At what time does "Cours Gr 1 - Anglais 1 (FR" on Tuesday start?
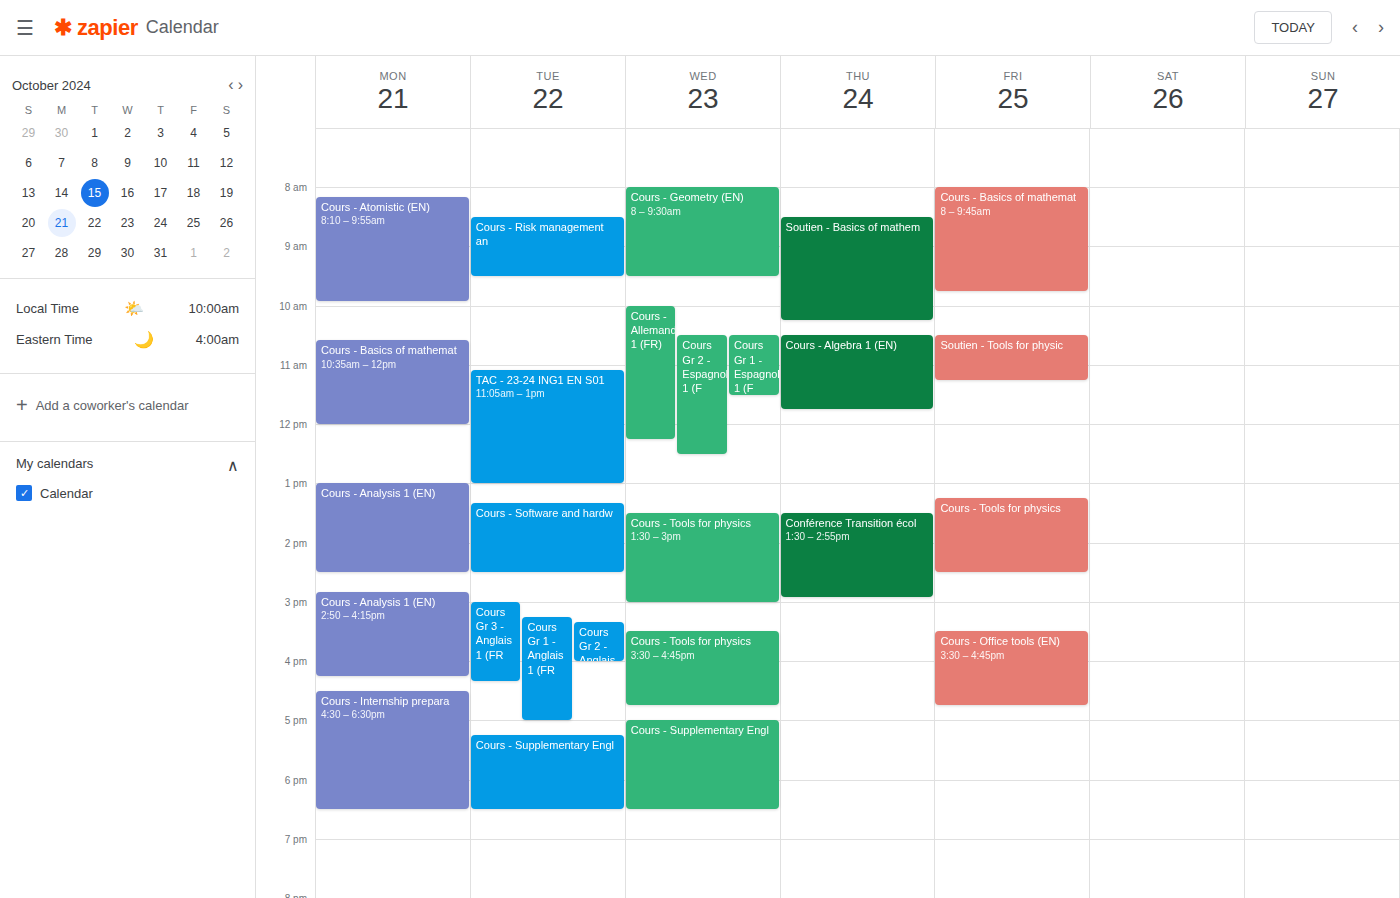
3:15 PM